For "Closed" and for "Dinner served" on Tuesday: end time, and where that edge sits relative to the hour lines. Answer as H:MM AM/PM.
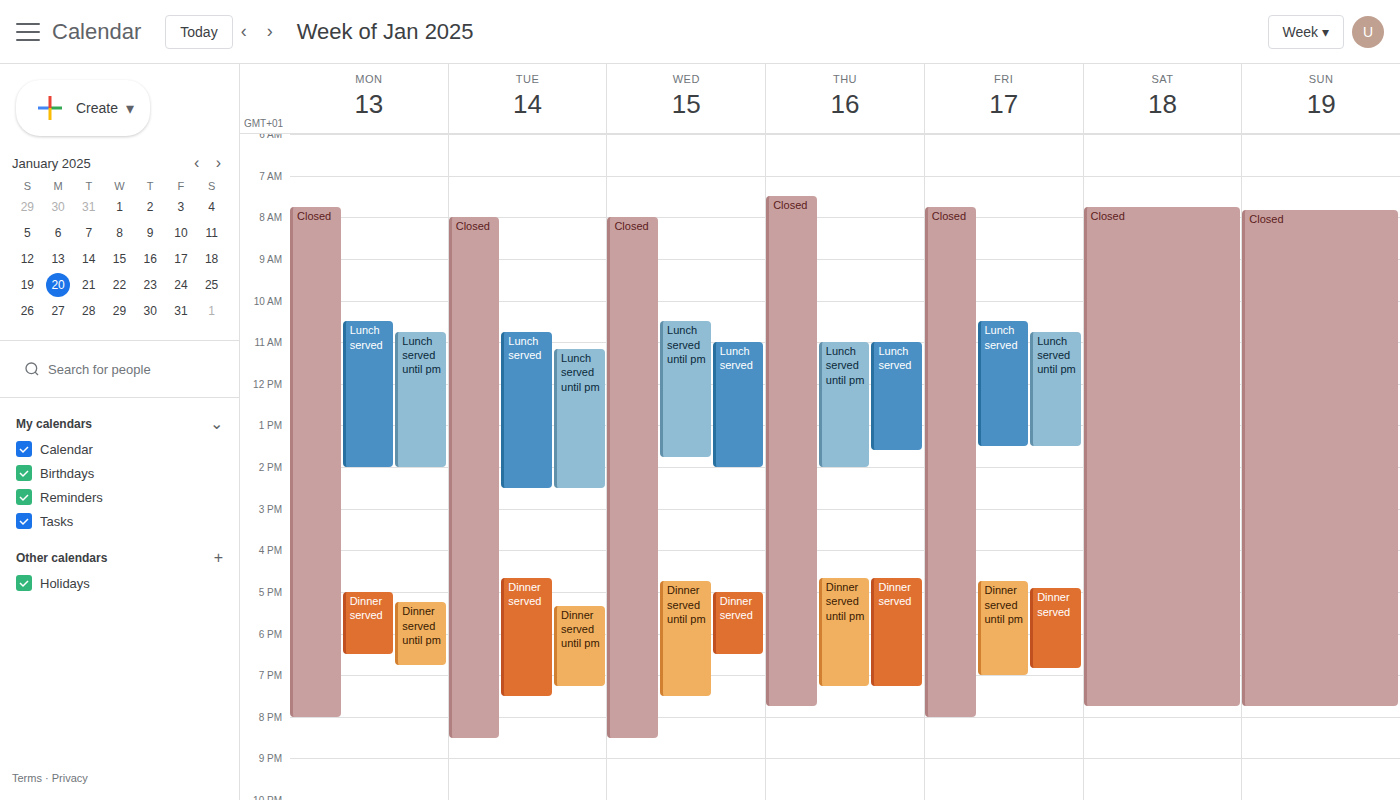
"Closed": 8:30 PM, halfway between the 8 PM and 9 PM lines. "Dinner served": 7:30 PM, halfway between the 7 PM and 8 PM lines.